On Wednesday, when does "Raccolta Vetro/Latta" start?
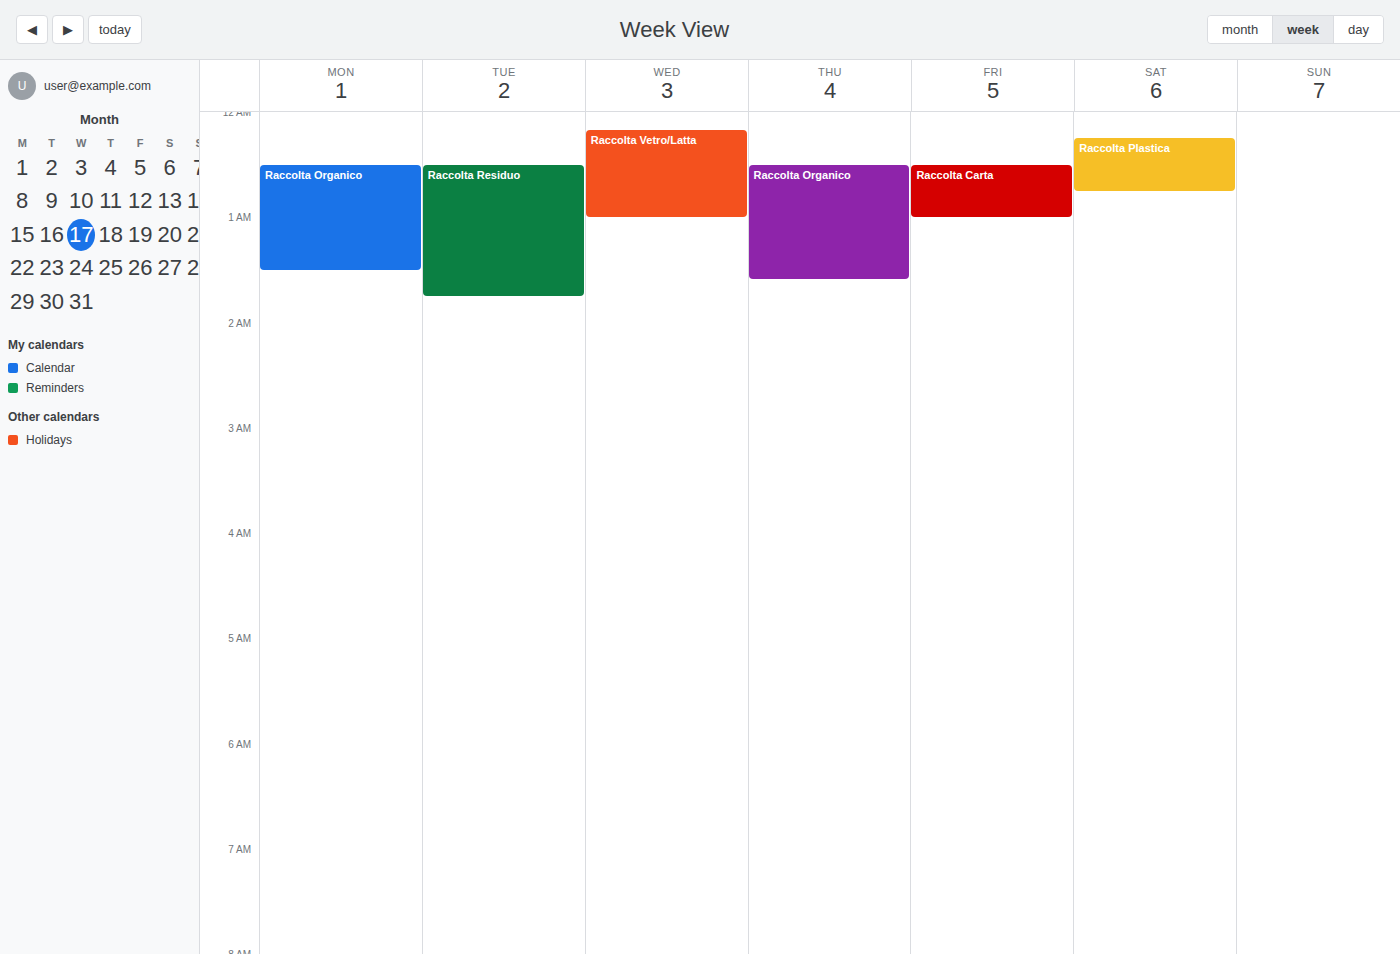
12:10 AM